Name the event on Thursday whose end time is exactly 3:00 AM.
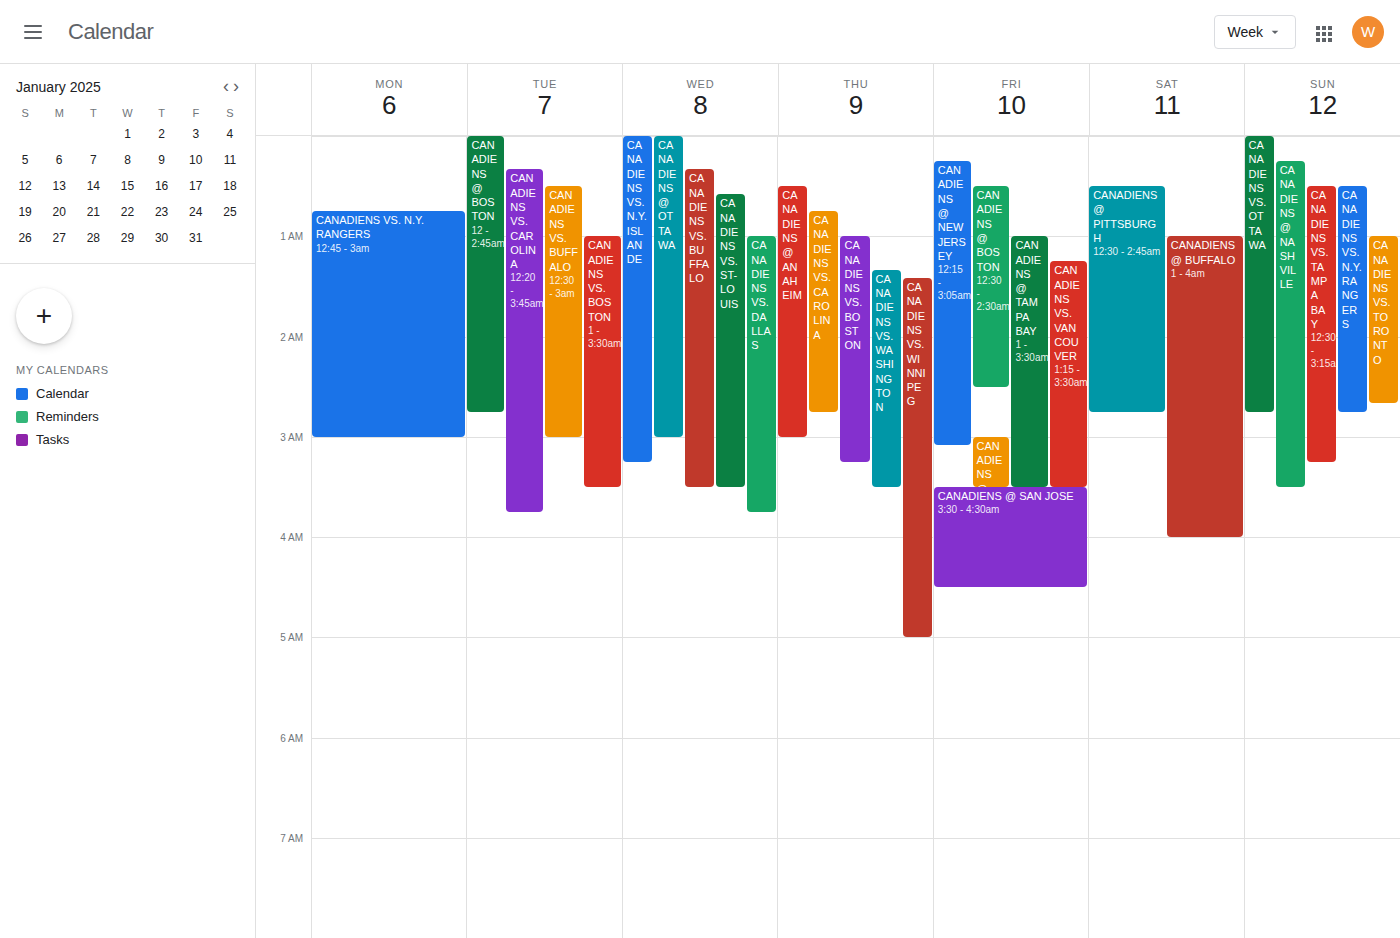
"CANADIENS @ ANAHEIM"